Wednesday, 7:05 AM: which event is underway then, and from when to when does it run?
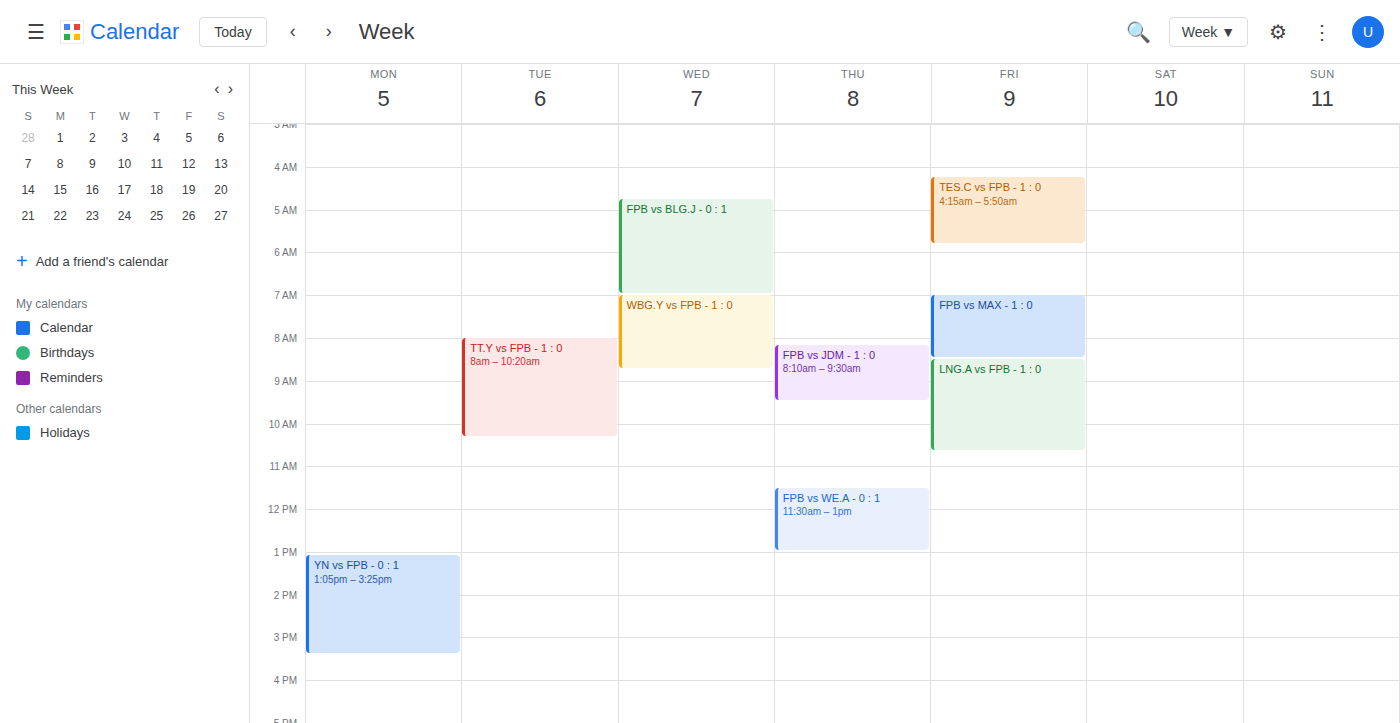
"WBG.Y vs FPB - 1 : 0", 7:00 AM to 8:45 AM